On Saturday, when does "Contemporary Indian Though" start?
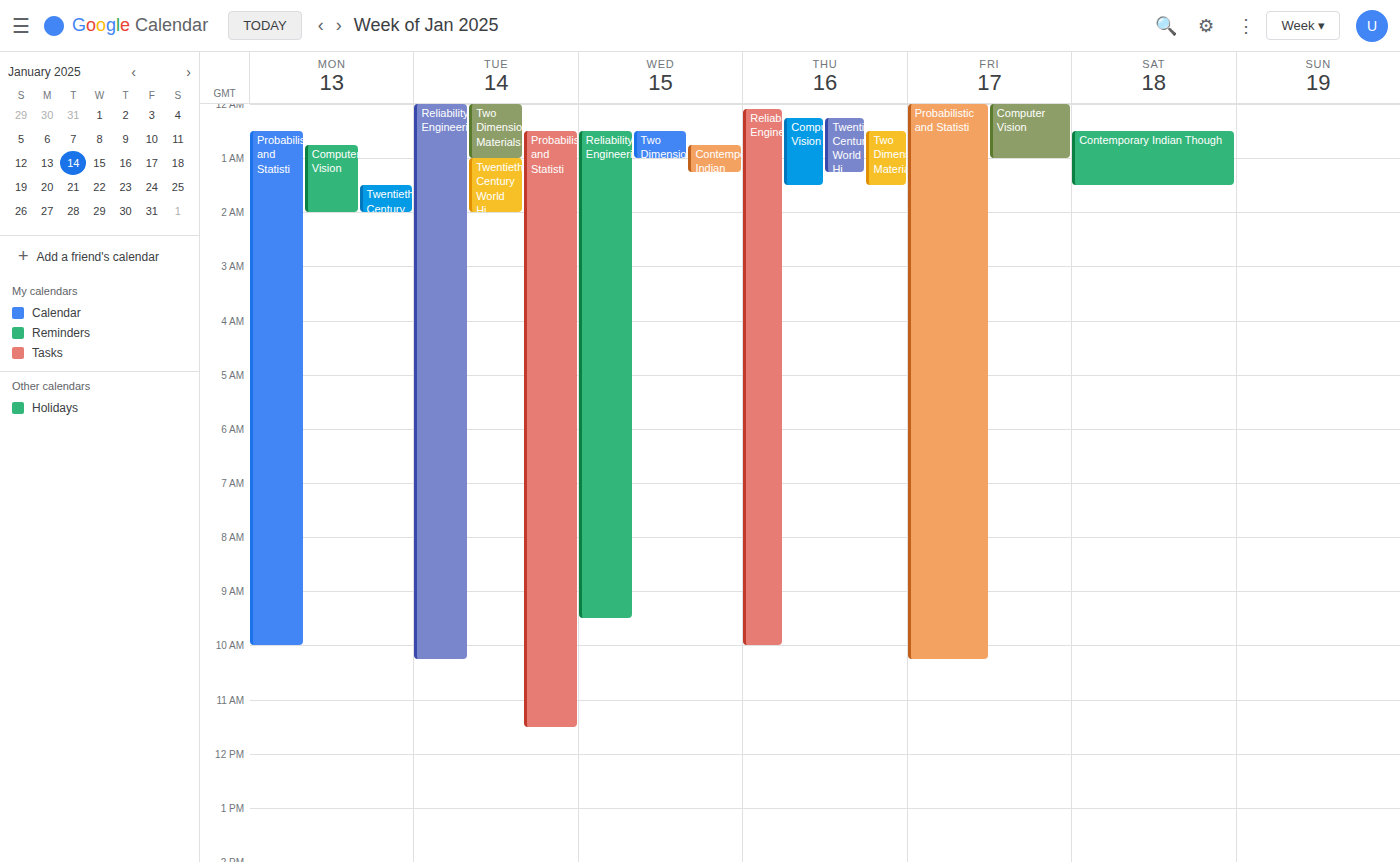
12:30 AM